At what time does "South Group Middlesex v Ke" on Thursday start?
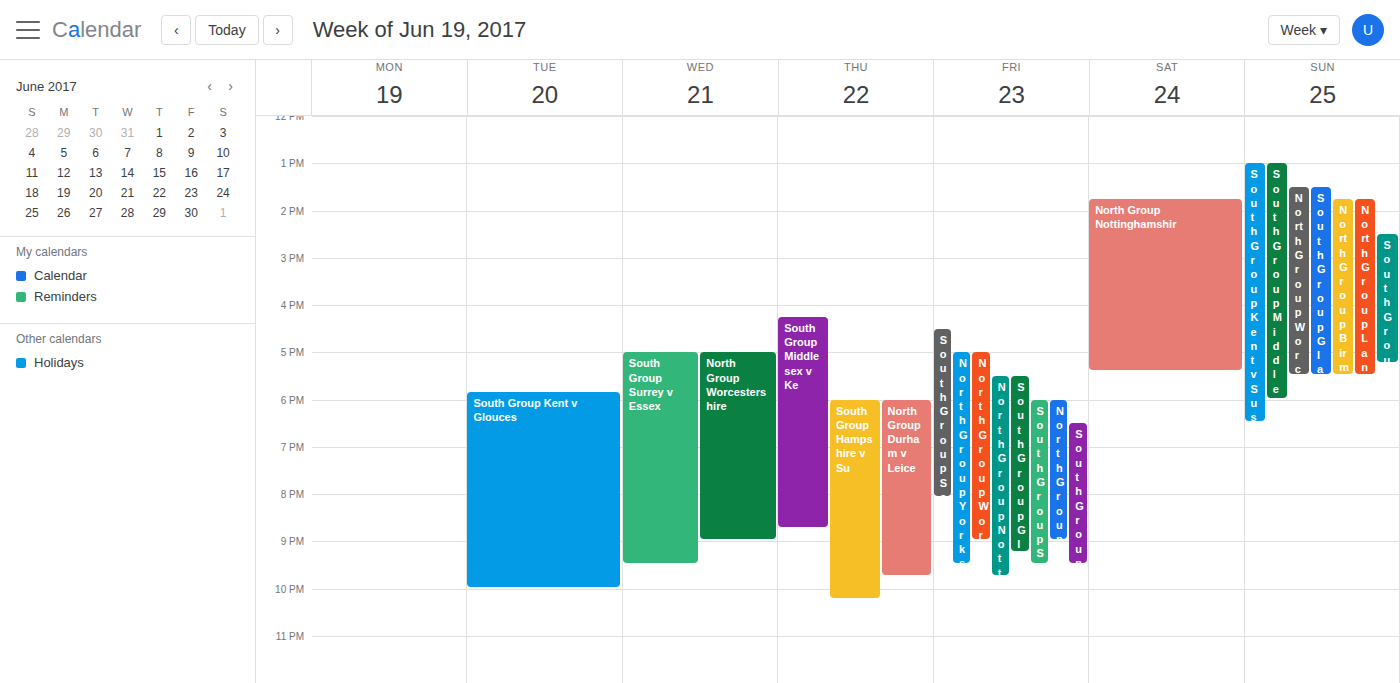
4:15 PM